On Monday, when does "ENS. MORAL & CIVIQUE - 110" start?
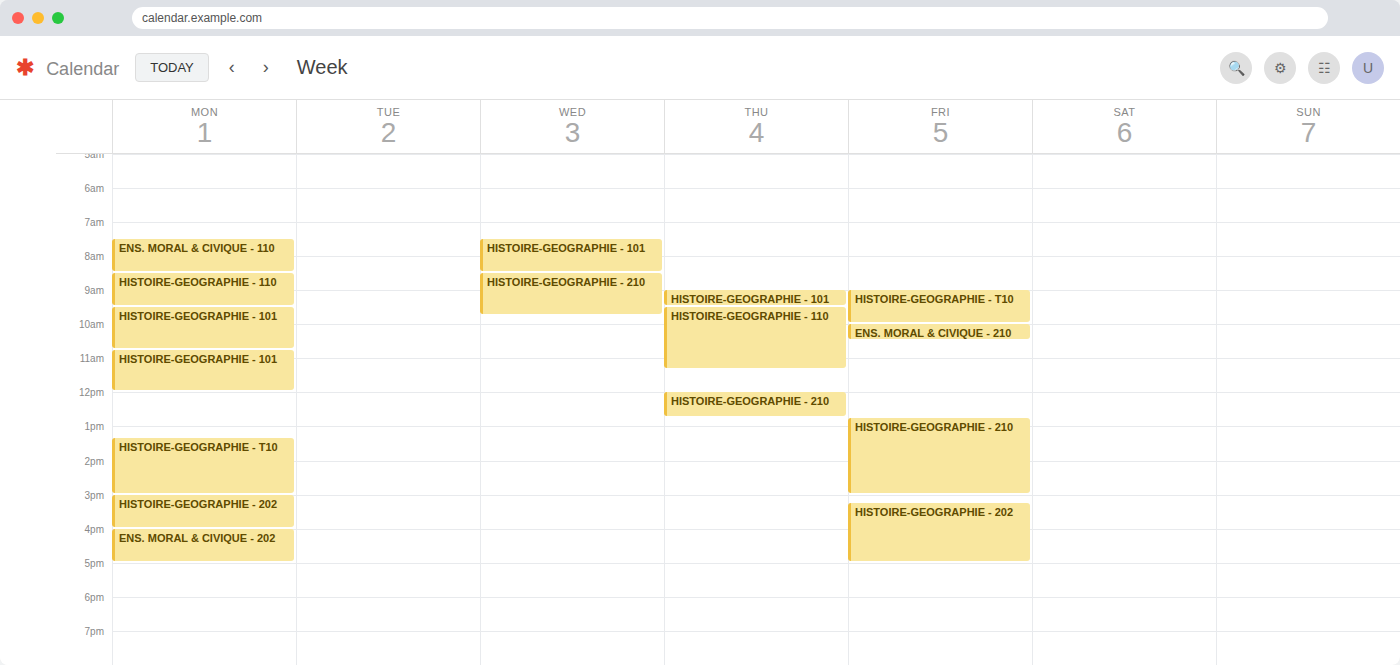
7:30 AM